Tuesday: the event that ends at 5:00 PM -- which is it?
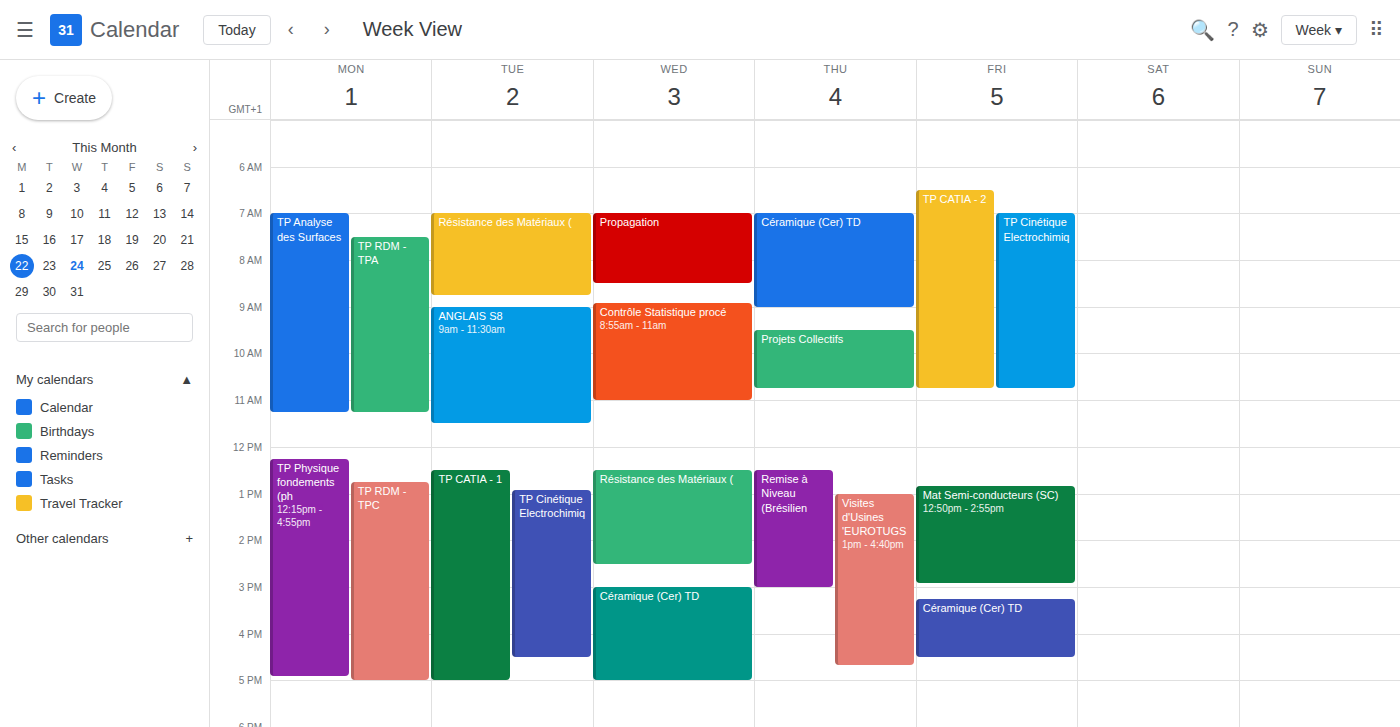
"TP CATIA - 1"